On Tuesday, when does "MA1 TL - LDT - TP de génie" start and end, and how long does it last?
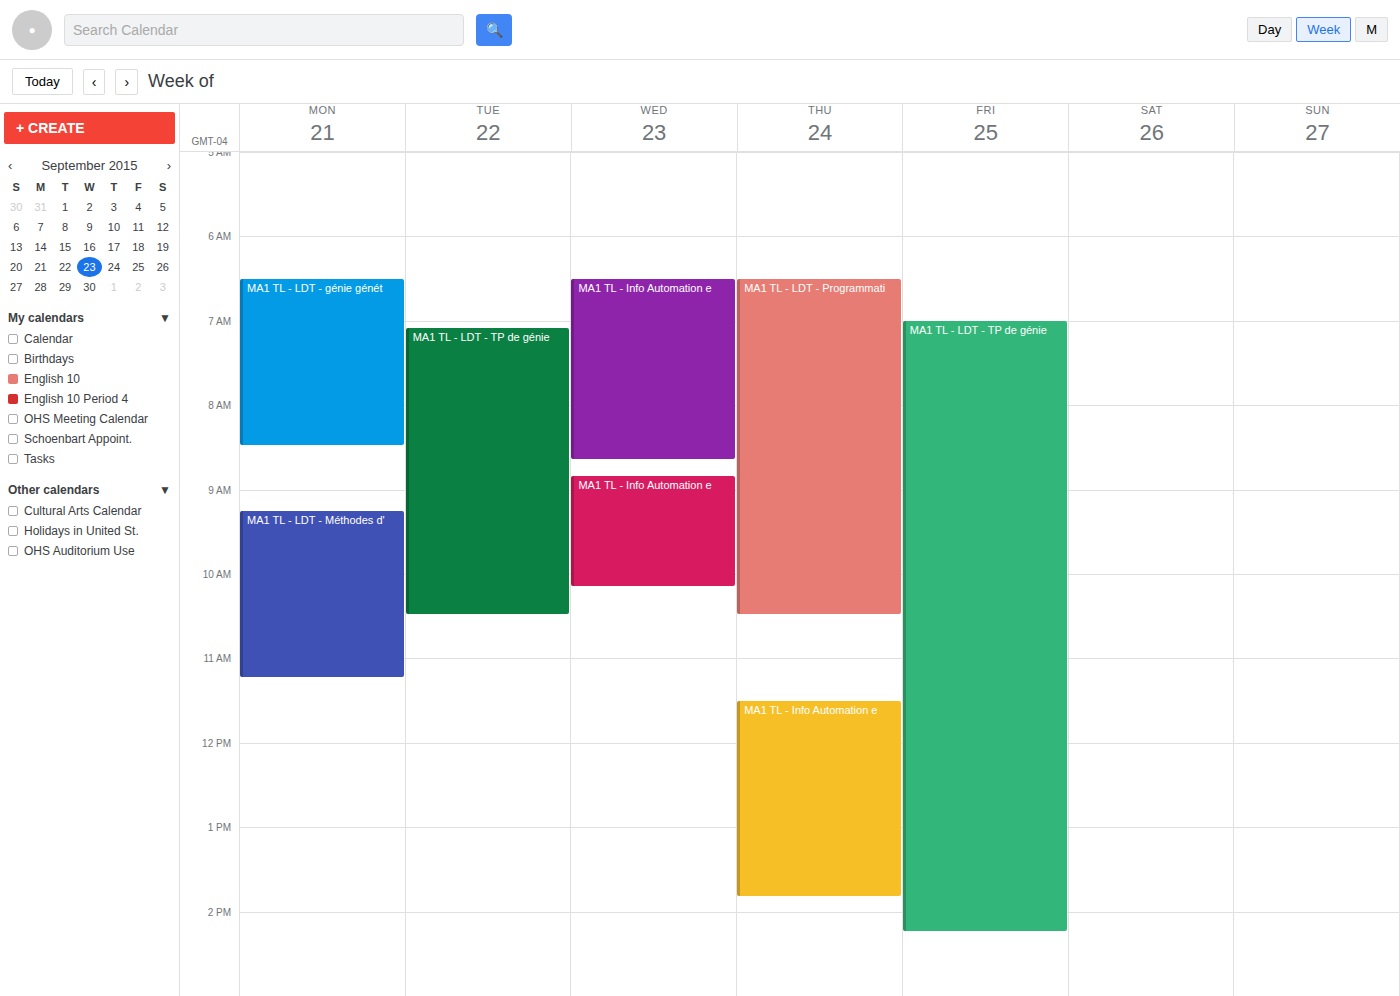
7:05 AM to 10:30 AM, 3 hours 25 minutes